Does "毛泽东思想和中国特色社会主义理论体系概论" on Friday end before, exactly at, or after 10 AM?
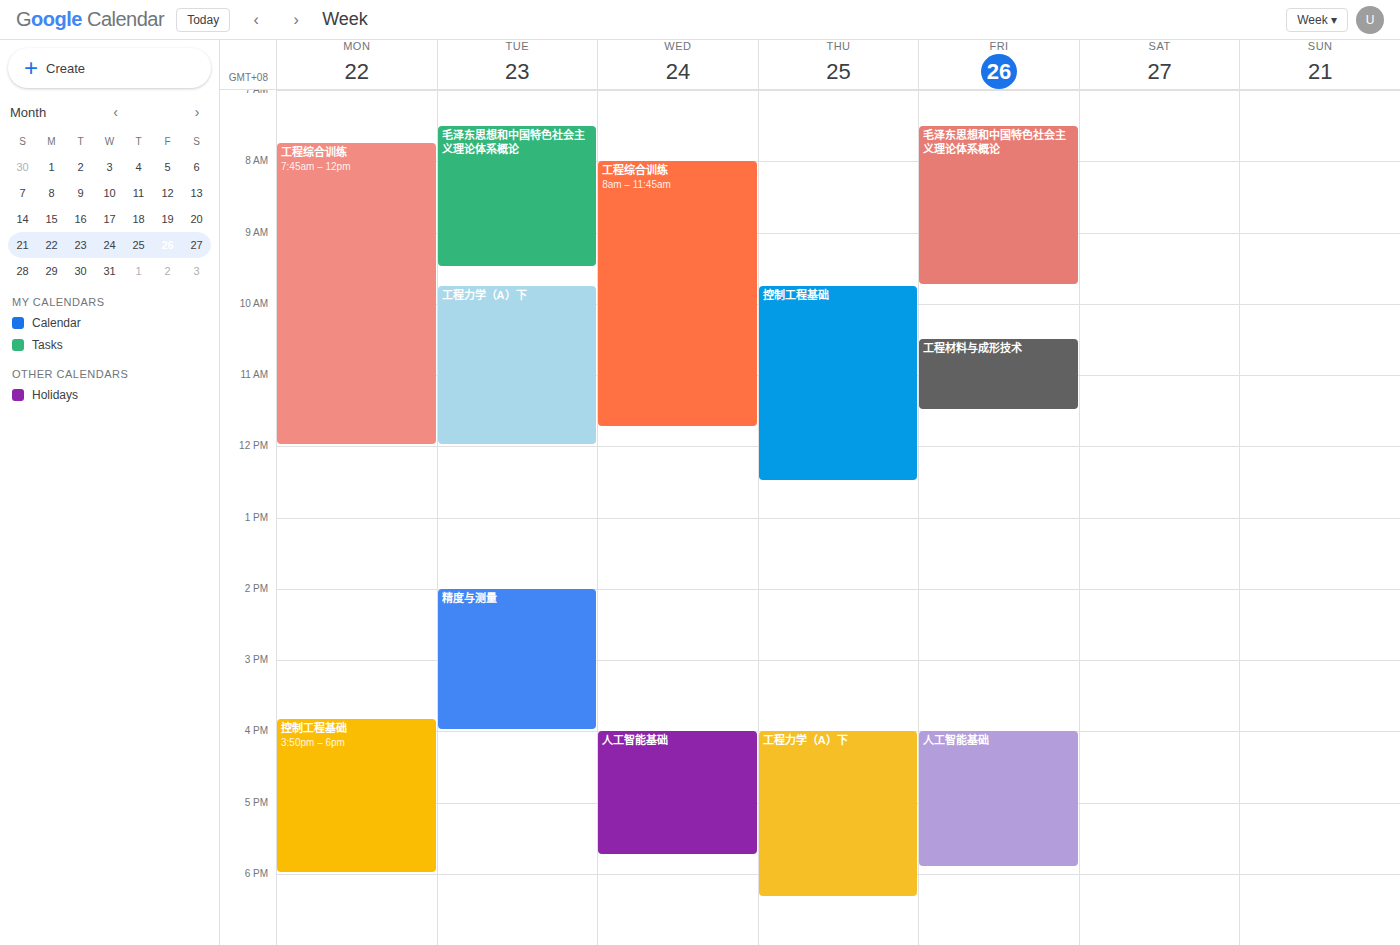
9:45 AM -- before 10 AM, 15 minutes above the 10 AM line.